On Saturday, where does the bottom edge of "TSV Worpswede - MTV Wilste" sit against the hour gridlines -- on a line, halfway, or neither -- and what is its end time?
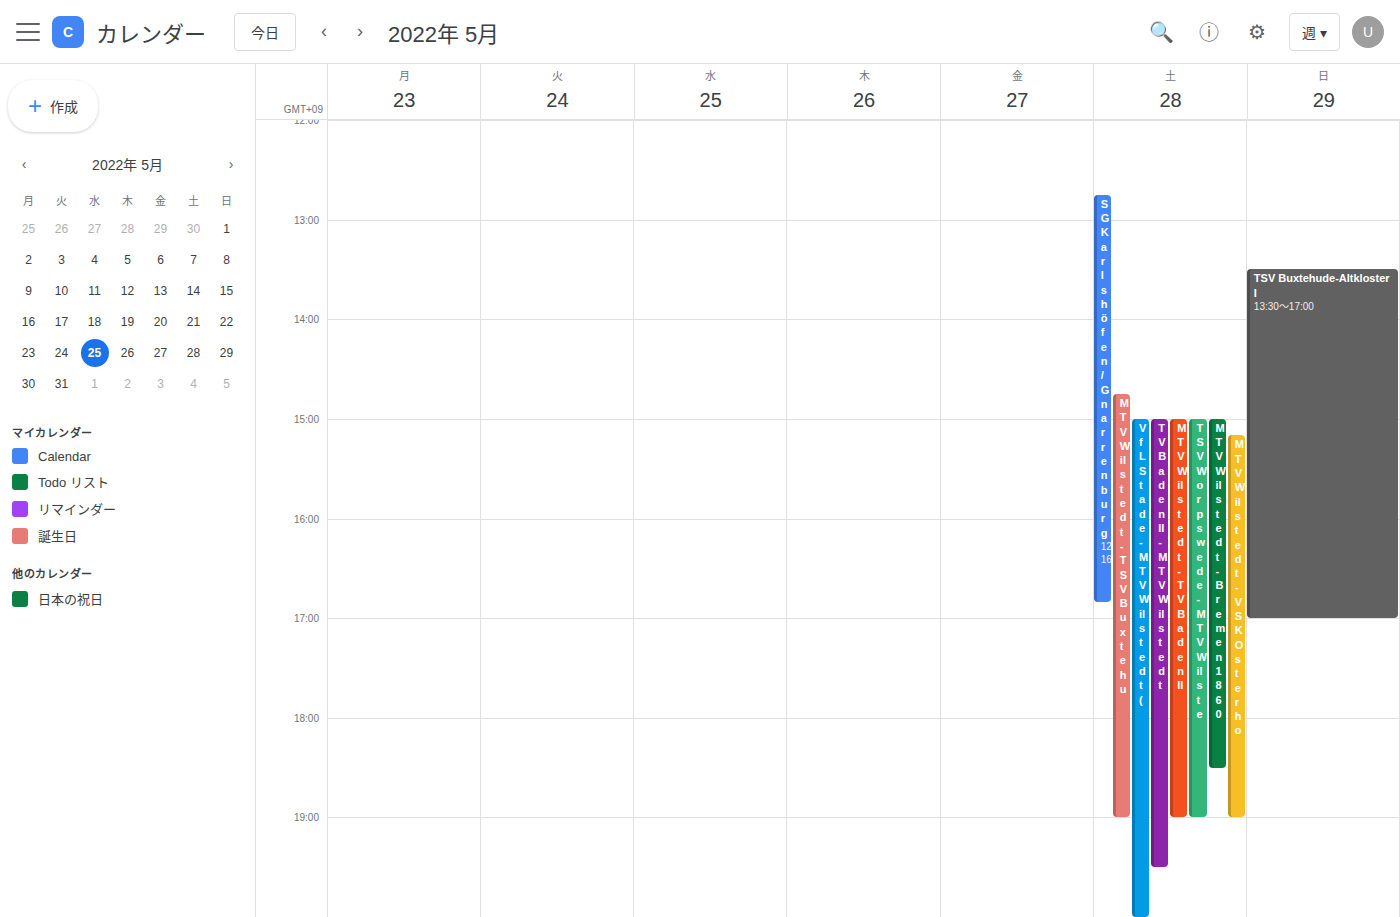
19:00 -- exactly on the 19:00 line.